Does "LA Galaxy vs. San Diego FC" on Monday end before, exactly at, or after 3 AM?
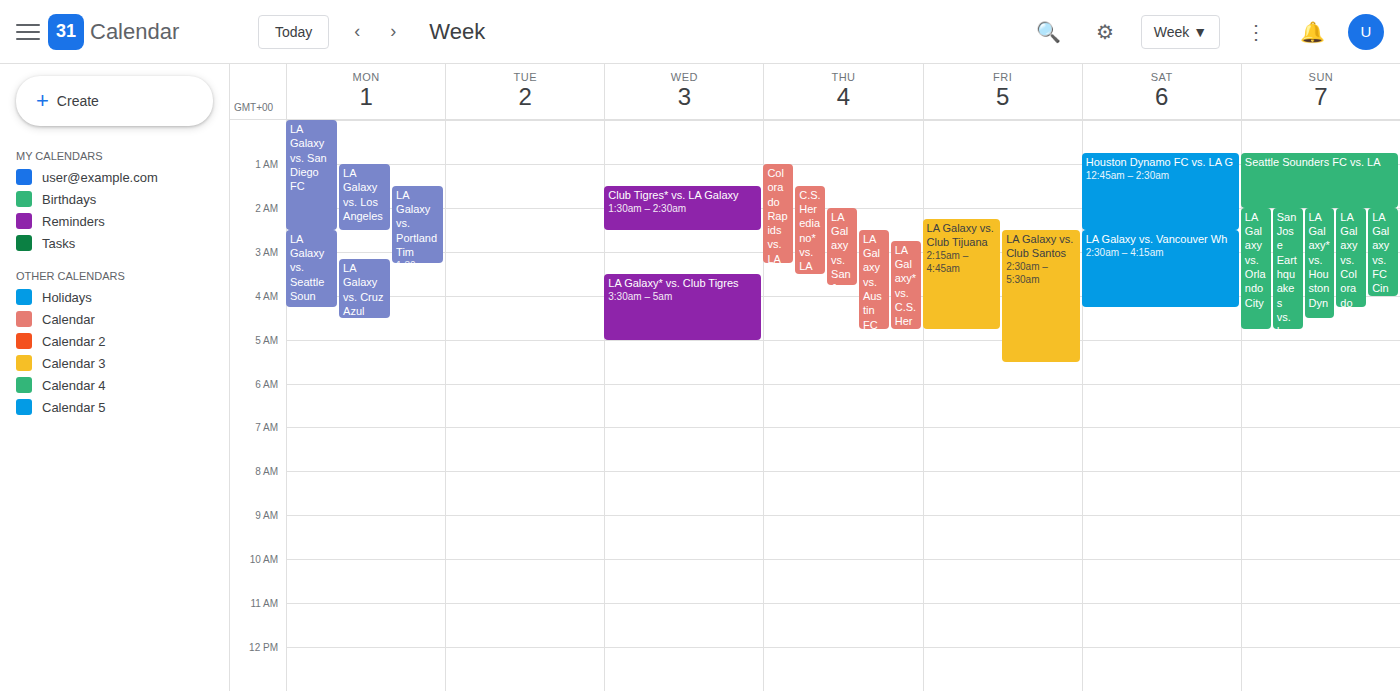
2:30 AM -- before 3 AM, 30 minutes above the 3 AM line.